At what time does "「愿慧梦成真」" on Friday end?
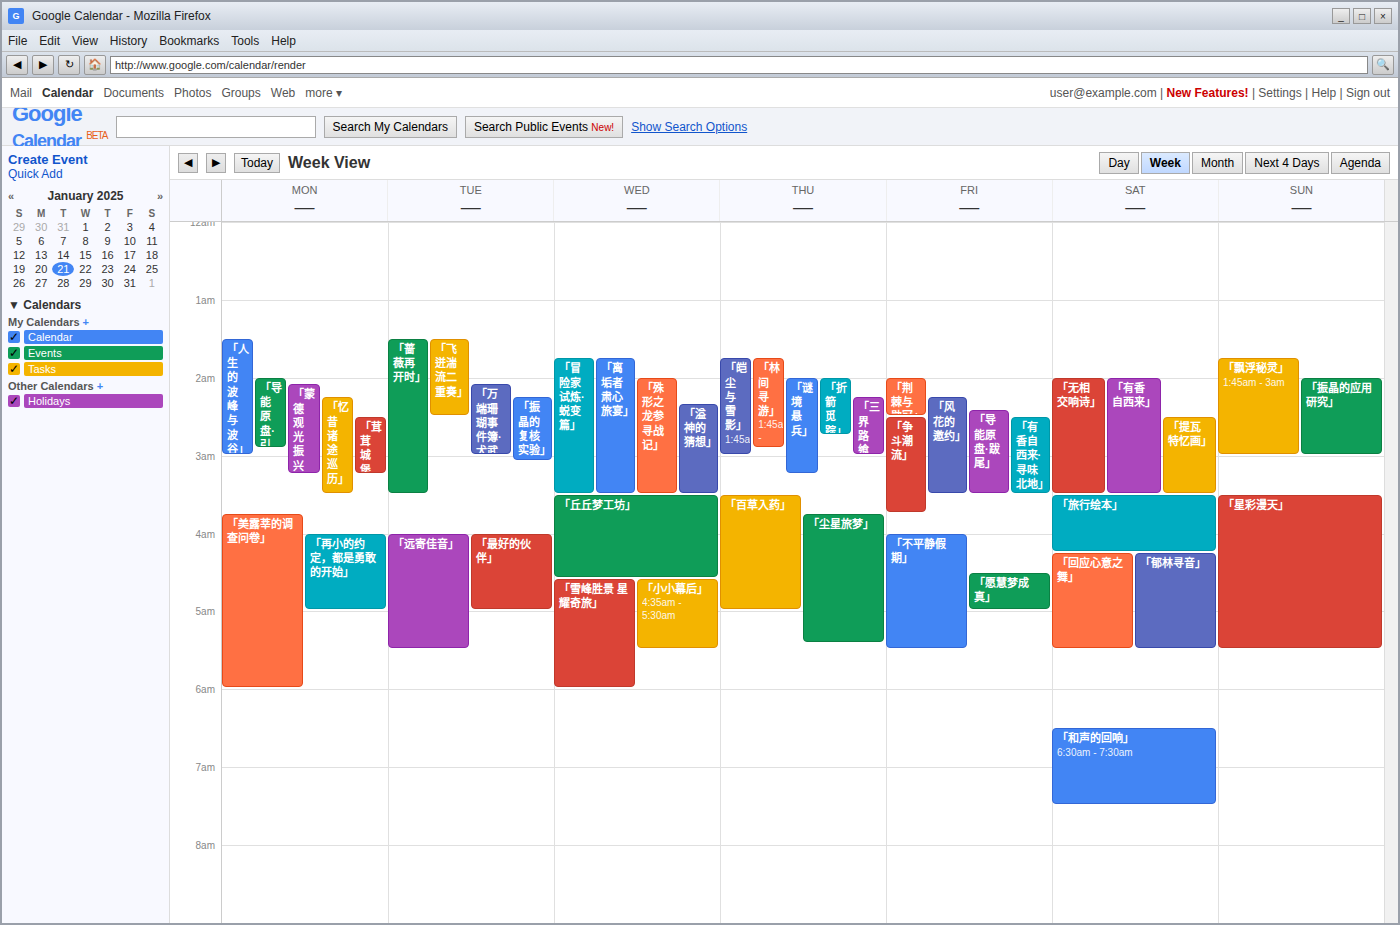
5:00 AM